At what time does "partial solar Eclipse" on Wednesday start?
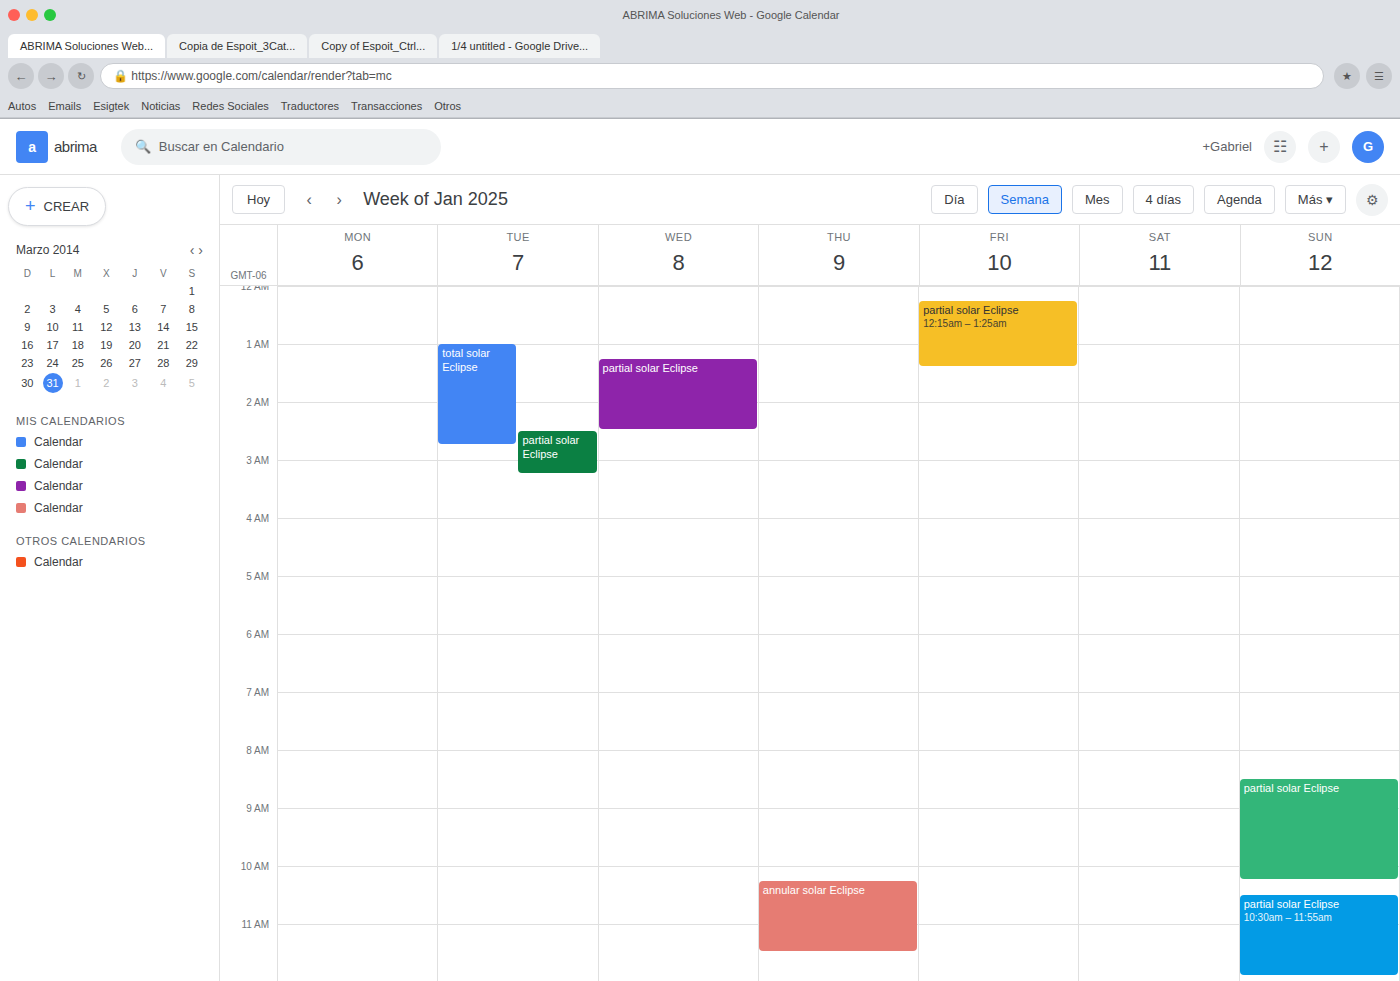
01:15